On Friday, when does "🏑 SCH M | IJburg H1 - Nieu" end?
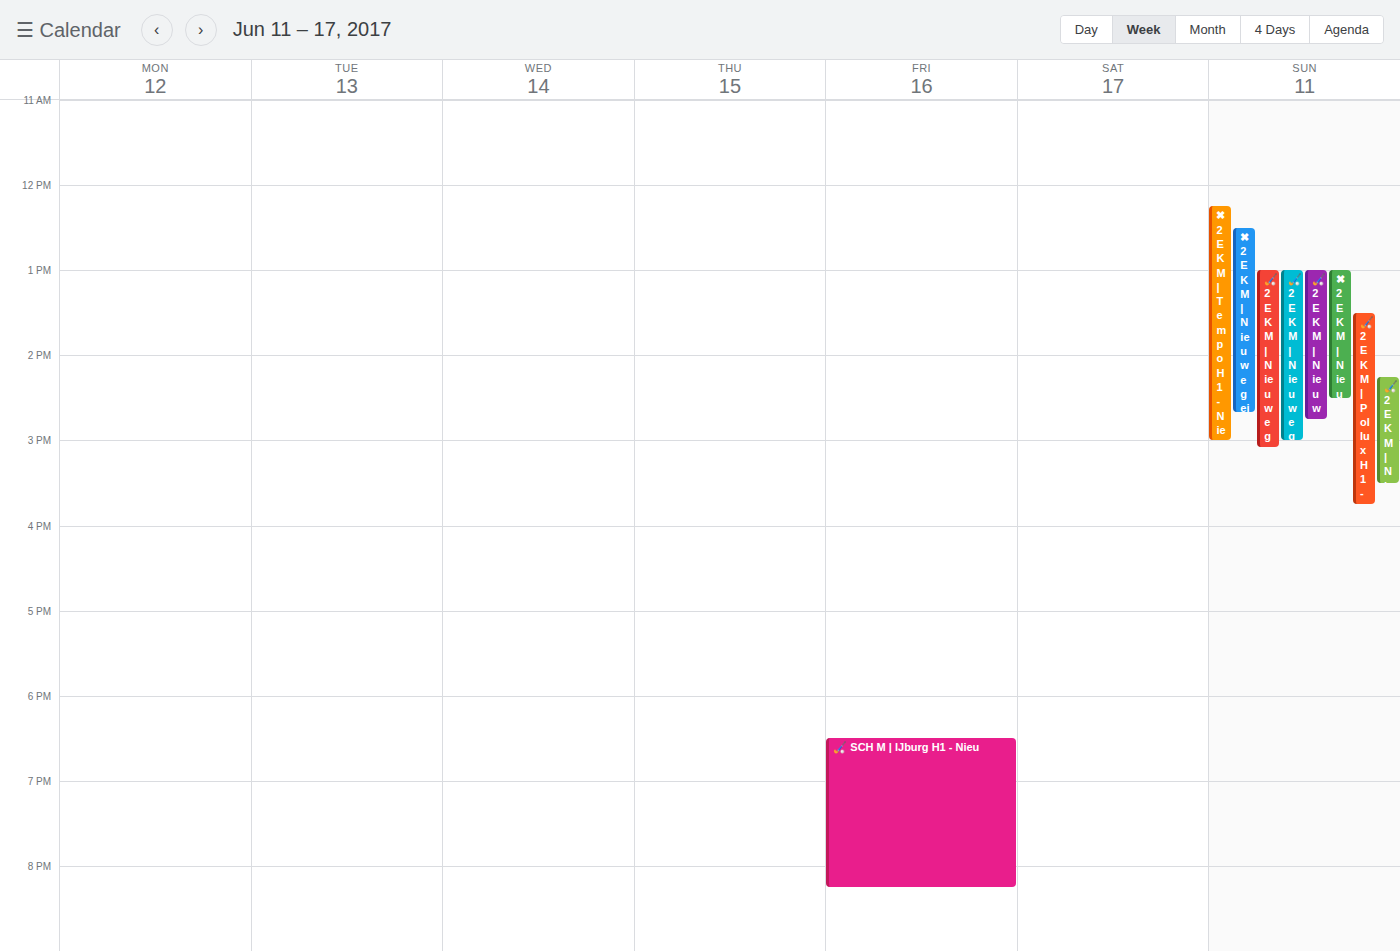
8:15 PM